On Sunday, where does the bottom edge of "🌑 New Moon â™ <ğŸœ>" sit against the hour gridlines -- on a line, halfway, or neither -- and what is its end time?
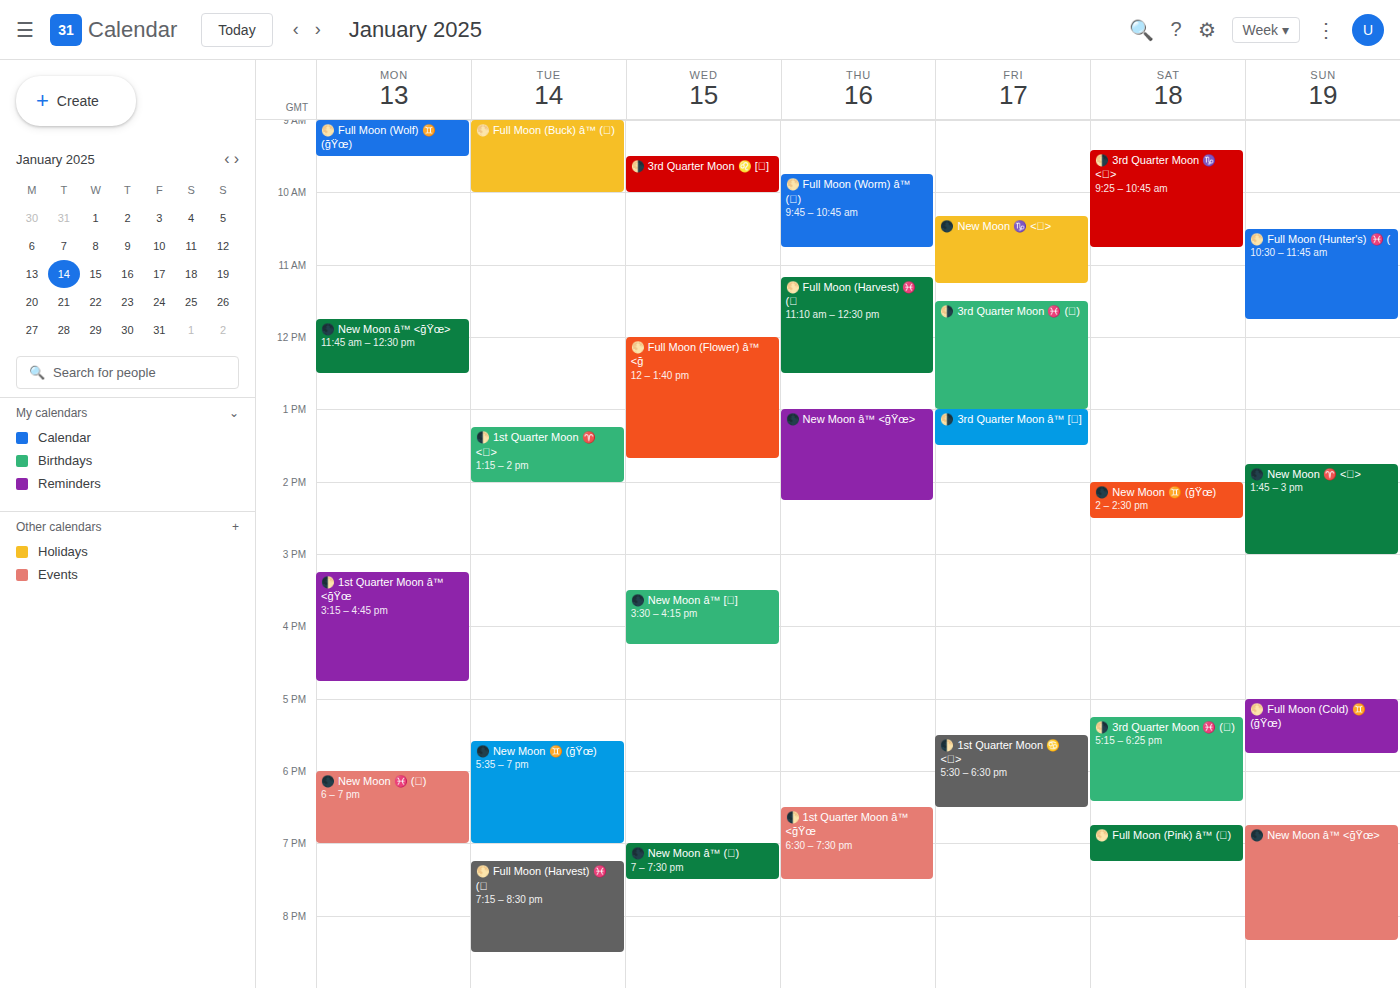
8:20 PM -- neither: 20 minutes below the 8 PM line and 40 minutes above the 9 PM line.